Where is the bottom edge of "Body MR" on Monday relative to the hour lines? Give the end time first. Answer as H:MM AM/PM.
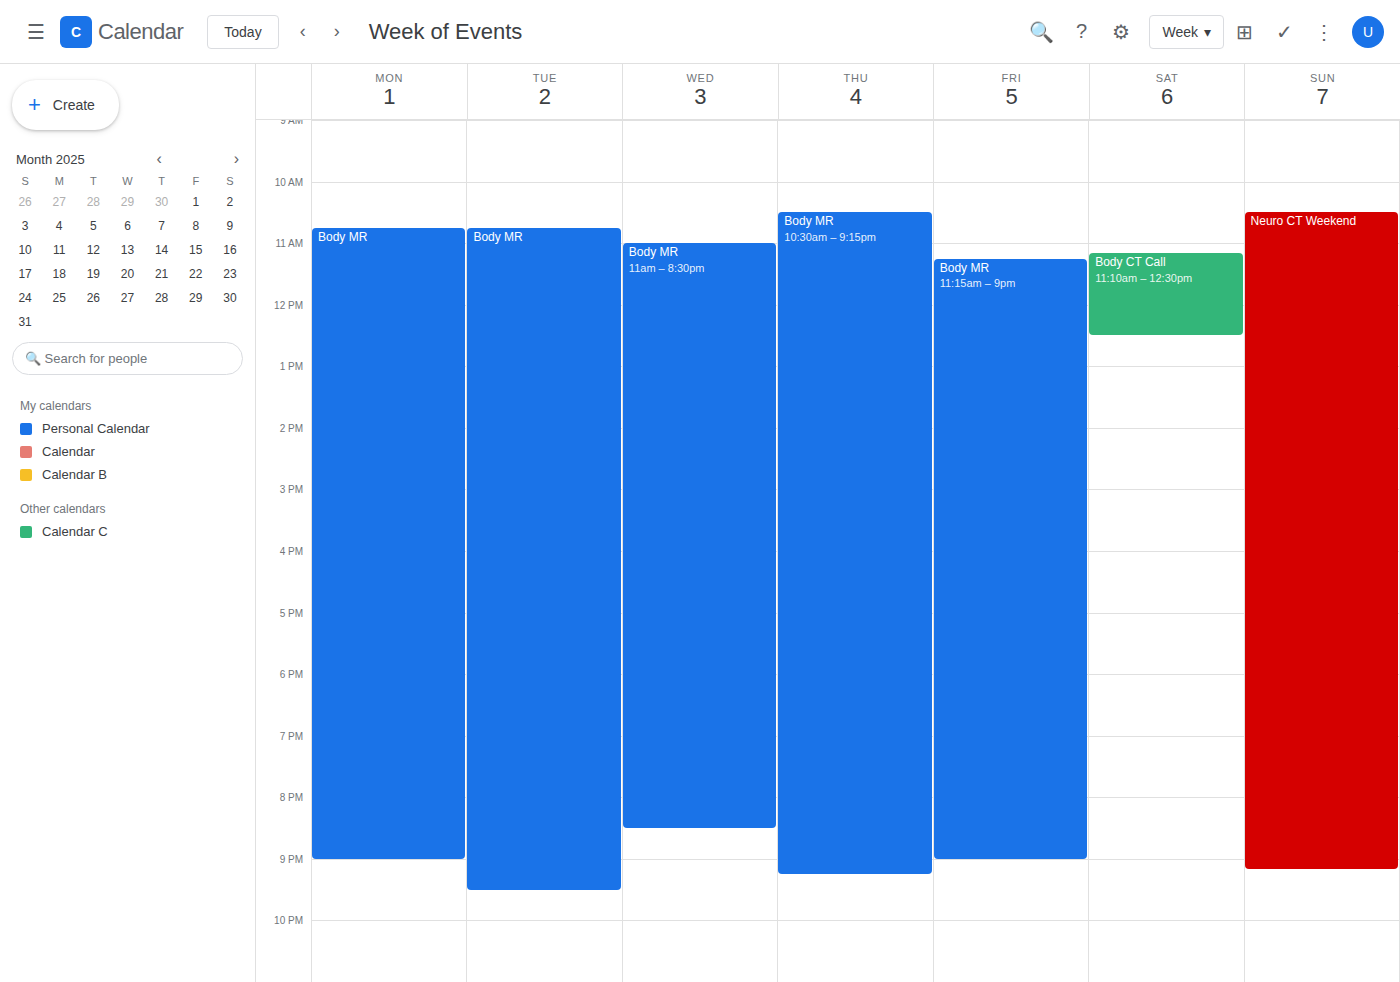
9:00 PM -- exactly on the 9 PM line.